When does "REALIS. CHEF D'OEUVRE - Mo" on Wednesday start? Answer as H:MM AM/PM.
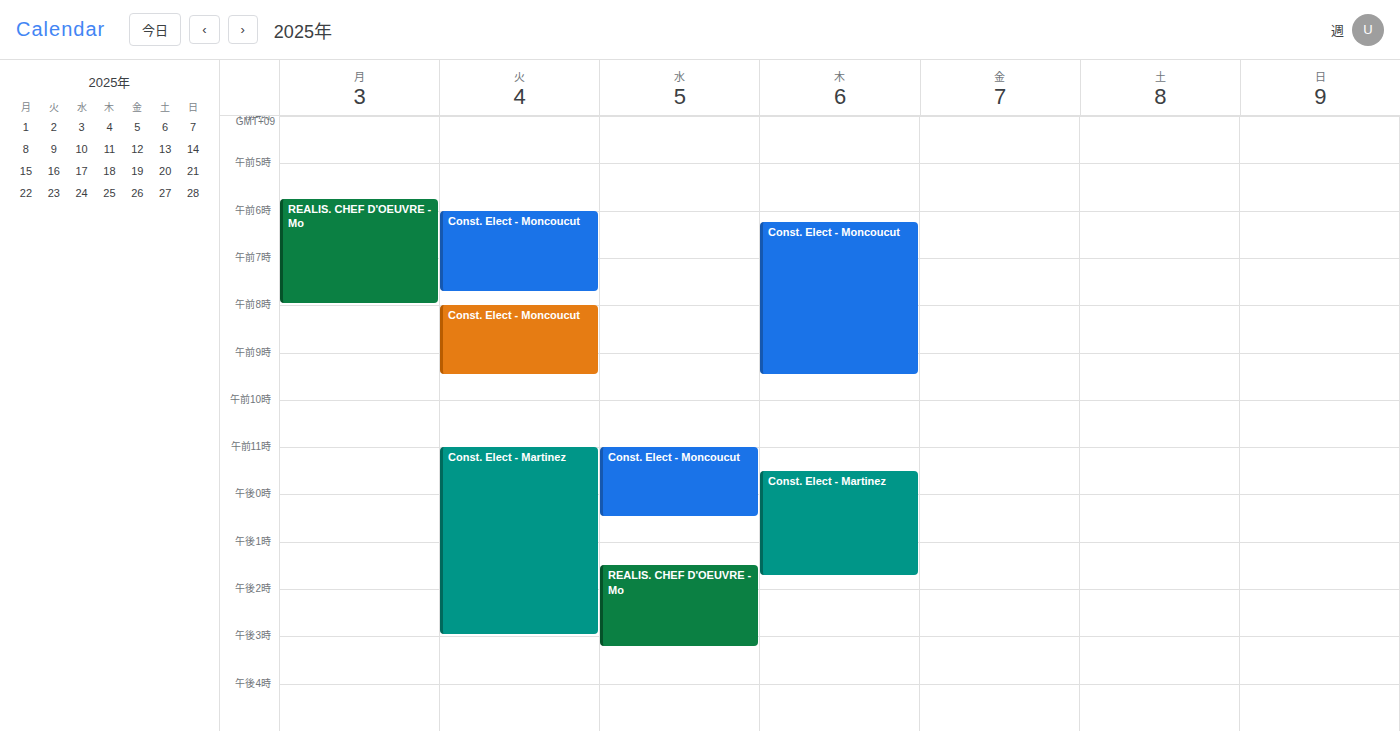
1:30 PM